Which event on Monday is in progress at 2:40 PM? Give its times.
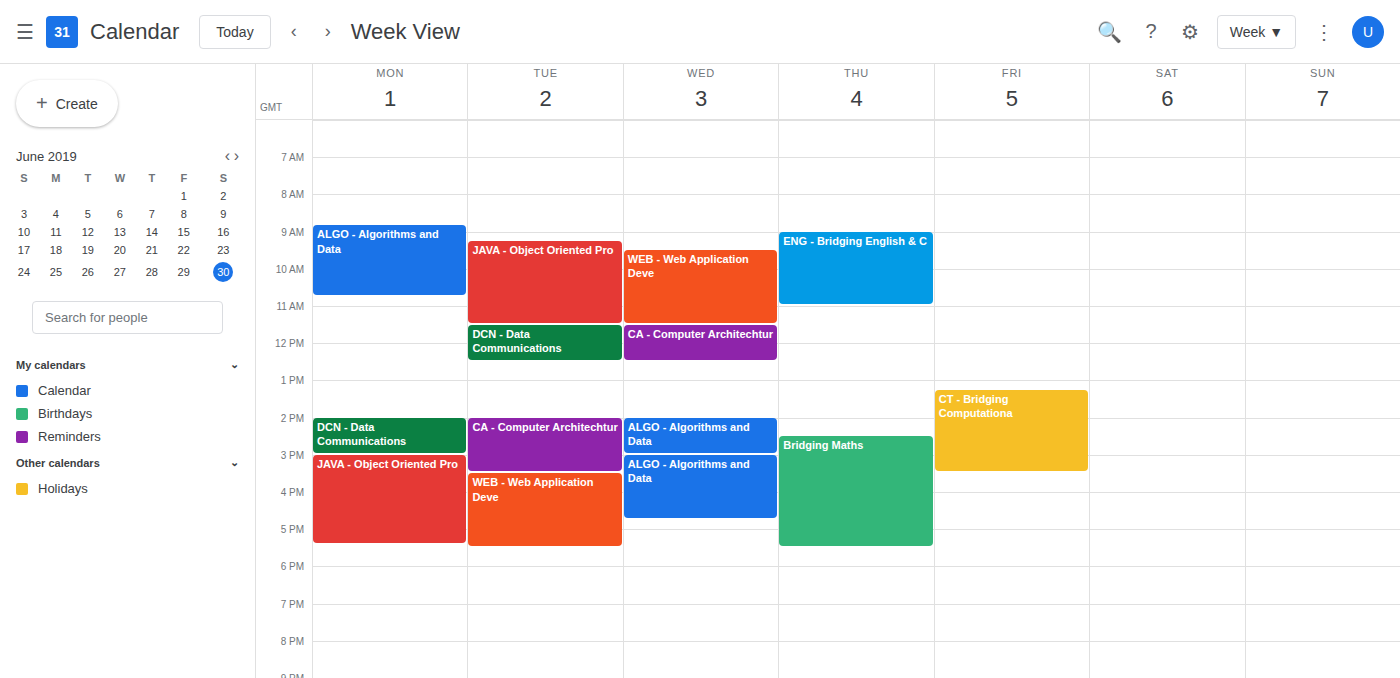
"DCN - Data Communications", 2:00 PM to 3:00 PM